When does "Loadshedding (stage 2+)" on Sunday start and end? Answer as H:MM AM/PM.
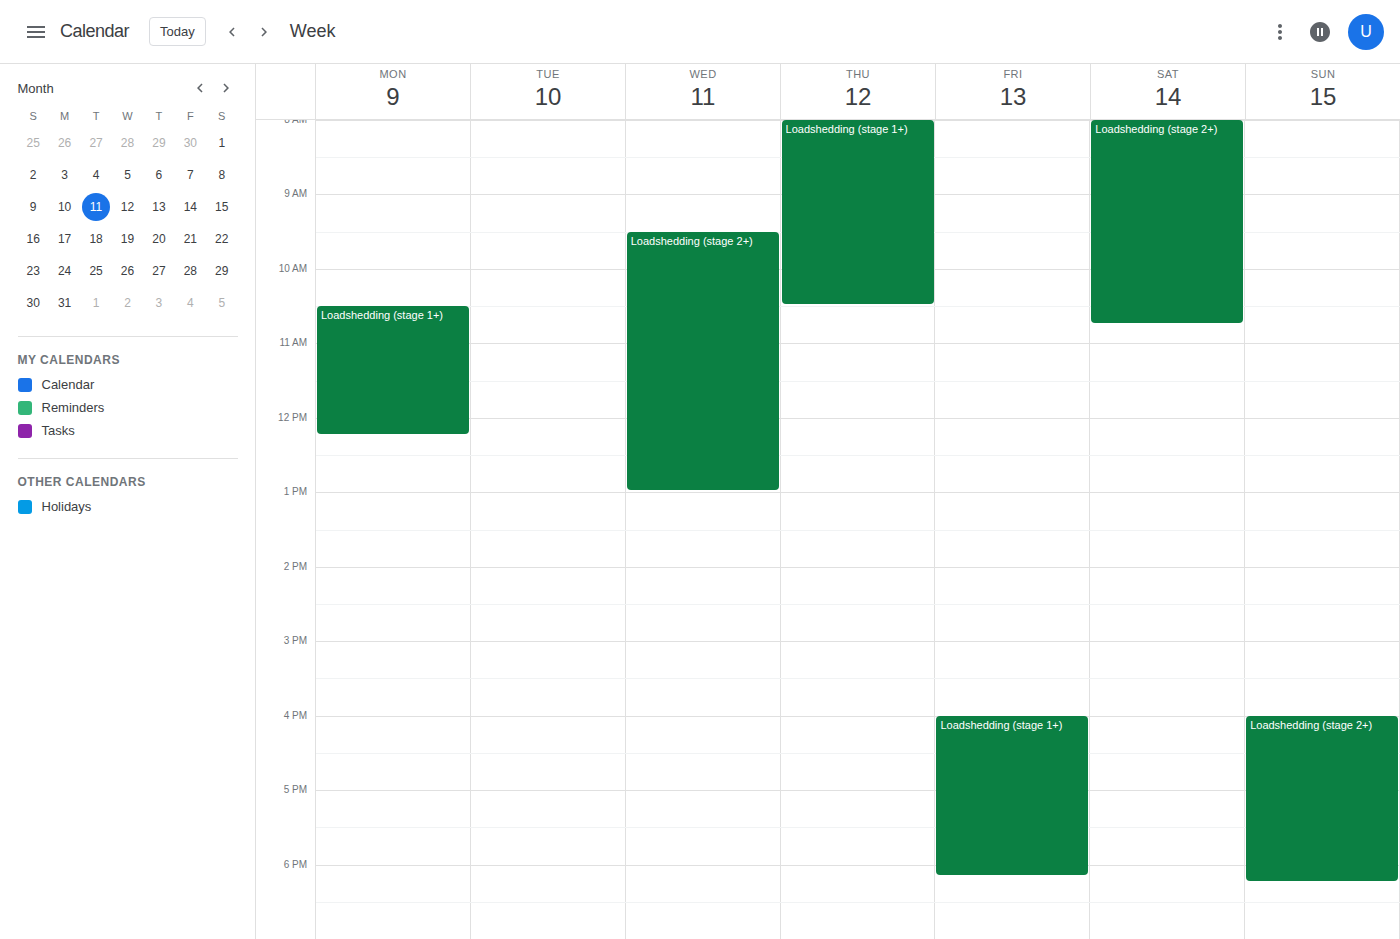
4:00 PM to 6:15 PM